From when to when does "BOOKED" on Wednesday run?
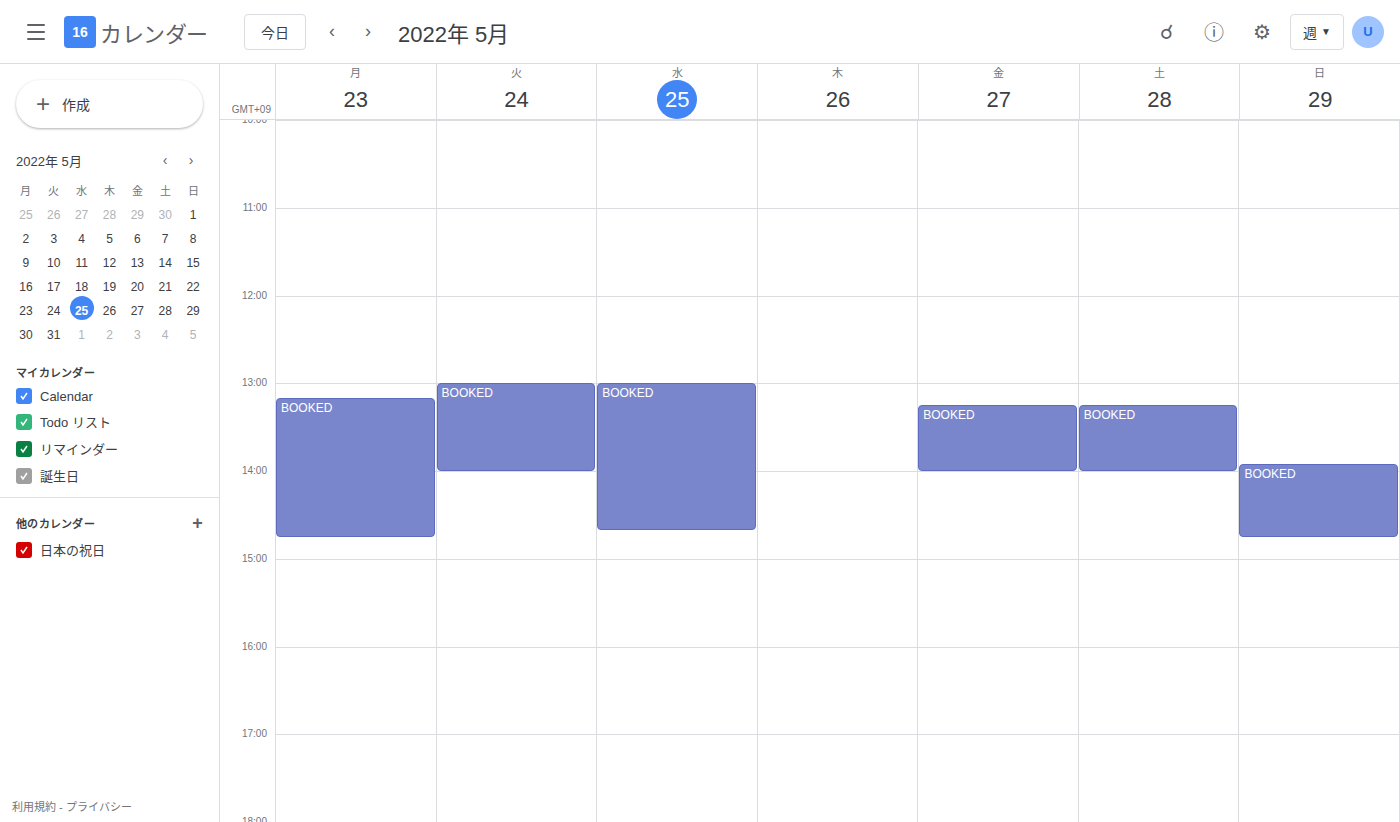
1:00 PM to 2:40 PM